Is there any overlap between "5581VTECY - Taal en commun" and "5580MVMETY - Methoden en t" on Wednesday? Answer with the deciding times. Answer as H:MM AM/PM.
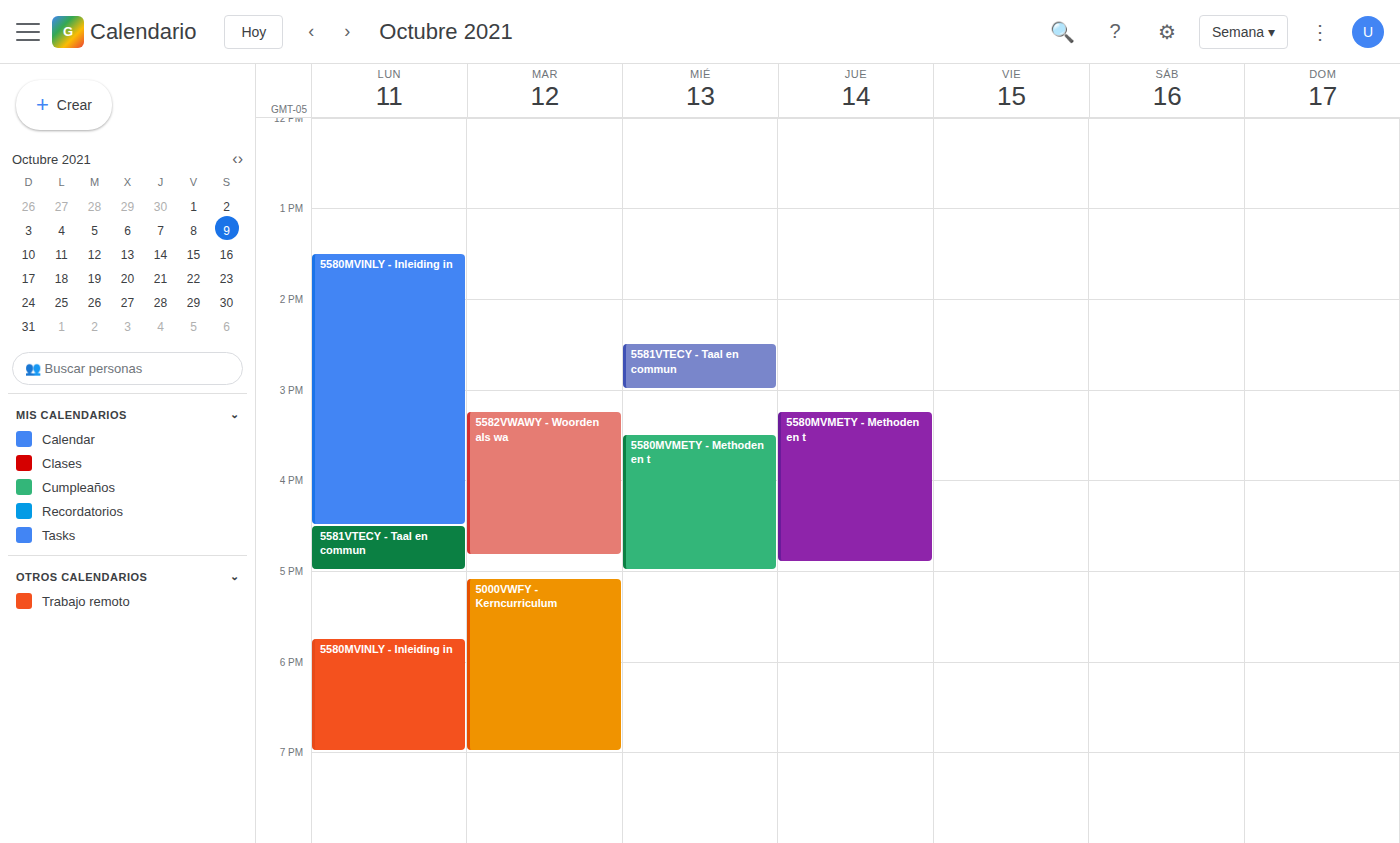
"5581VTECY - Taal en commun" ends at 3:00 PM and "5580MVMETY - Methoden en t" starts at 3:30 PM -- no overlap.